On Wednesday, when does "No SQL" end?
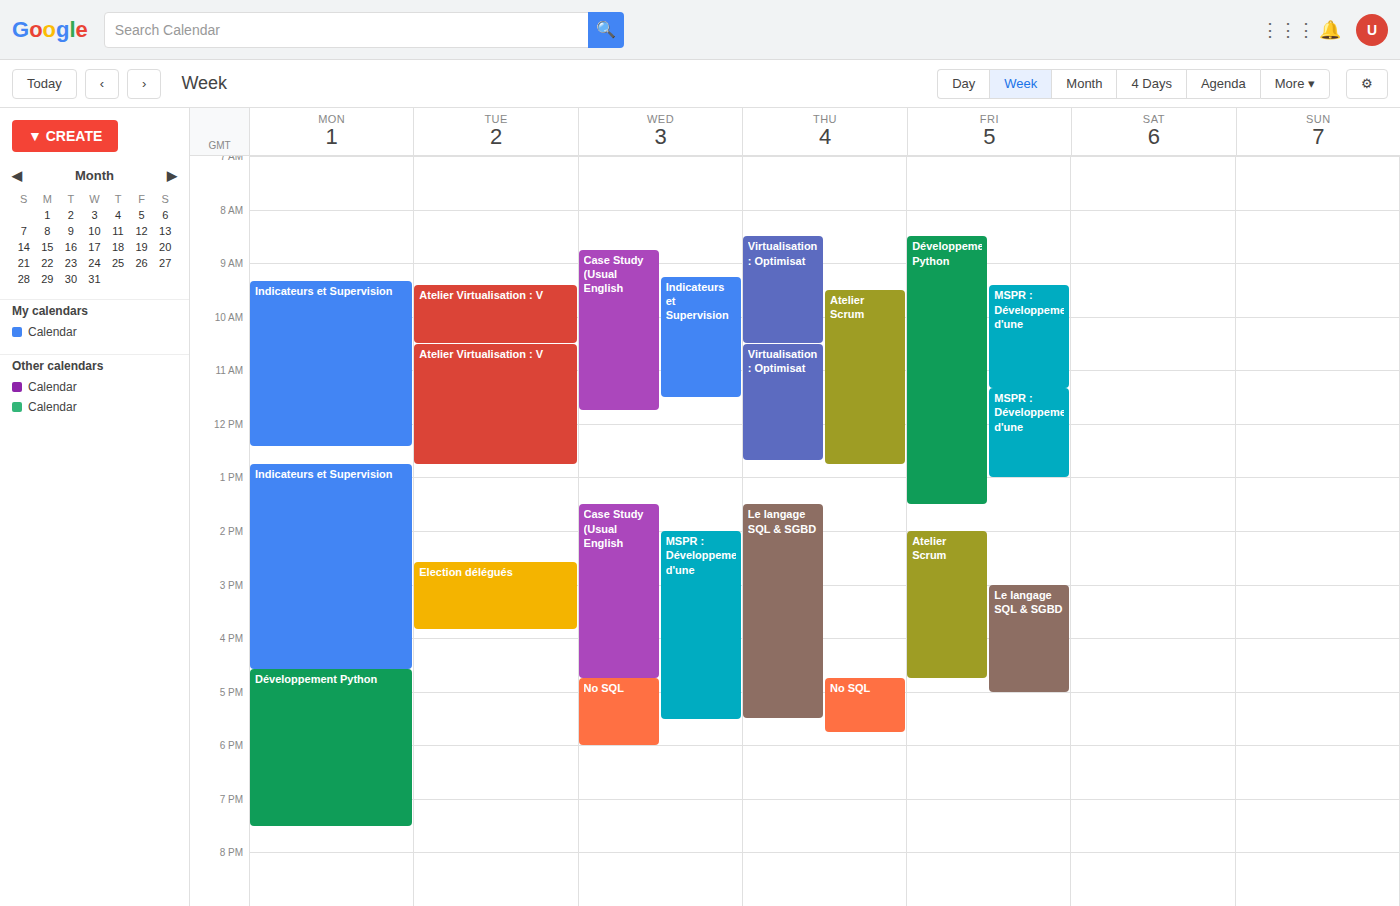
6:00 PM